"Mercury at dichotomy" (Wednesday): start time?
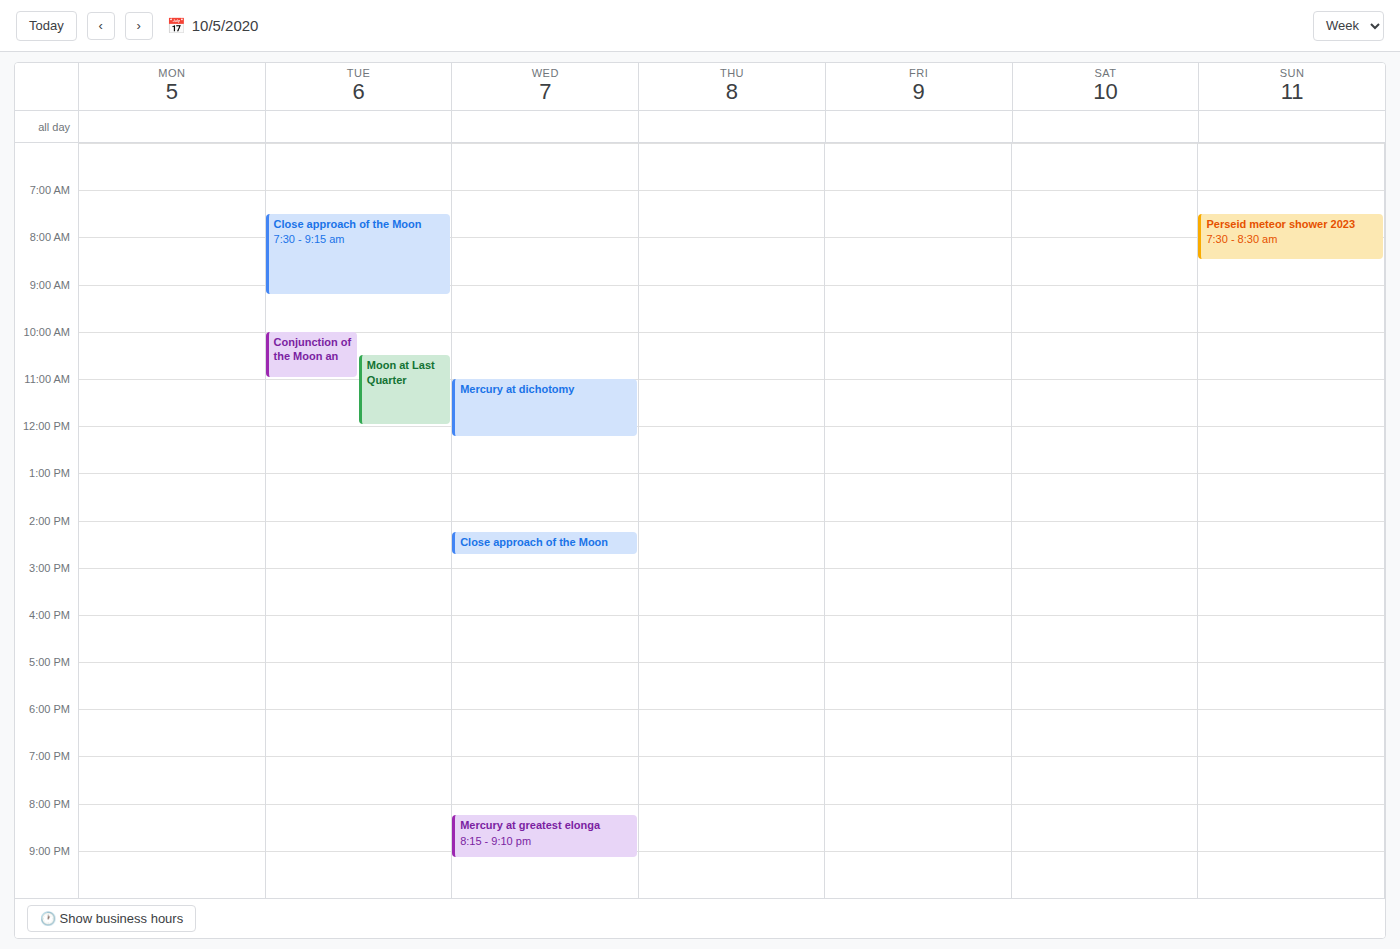
11:00 AM